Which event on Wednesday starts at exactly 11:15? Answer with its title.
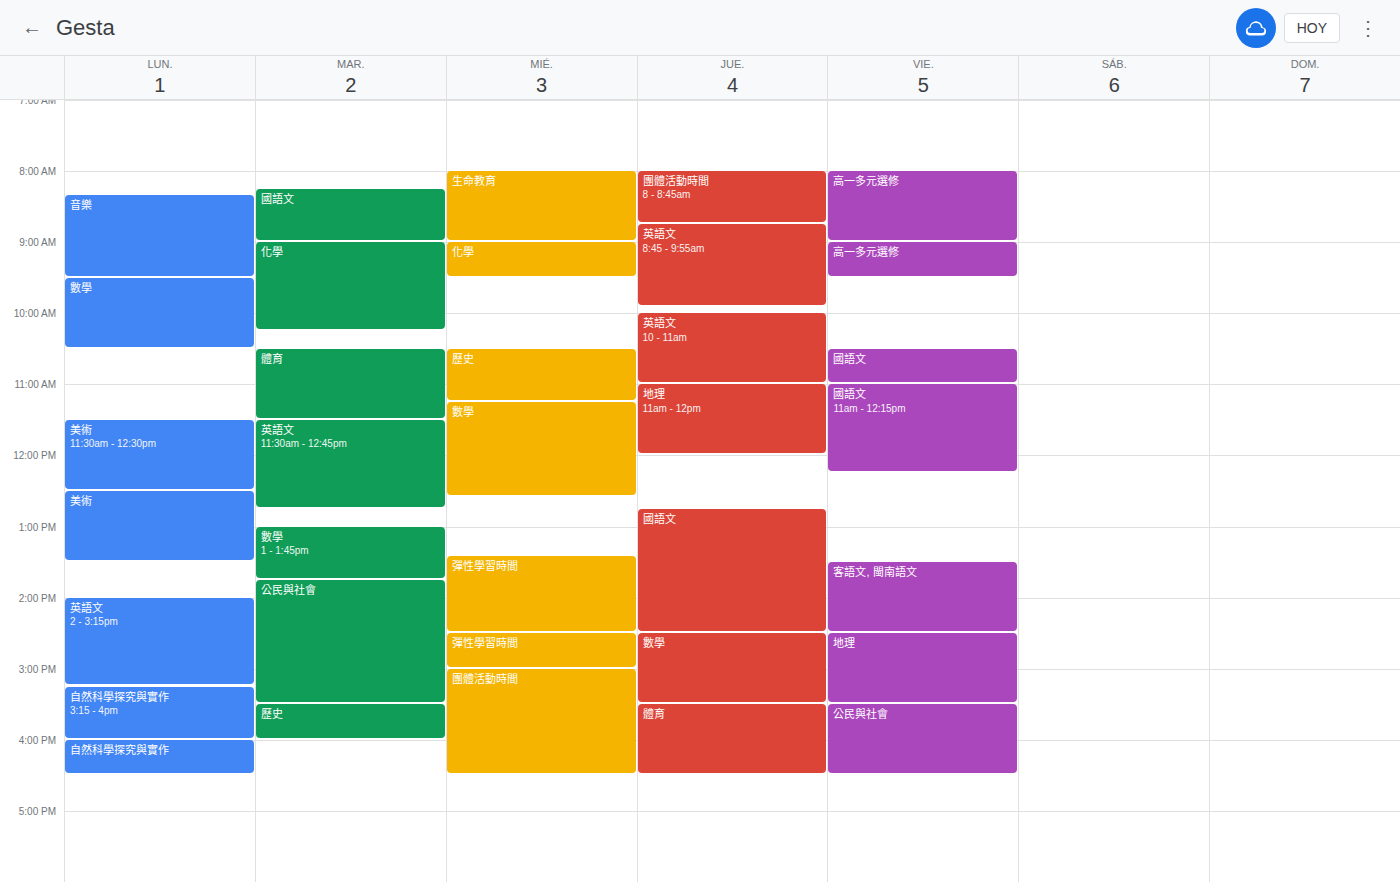
"數學"